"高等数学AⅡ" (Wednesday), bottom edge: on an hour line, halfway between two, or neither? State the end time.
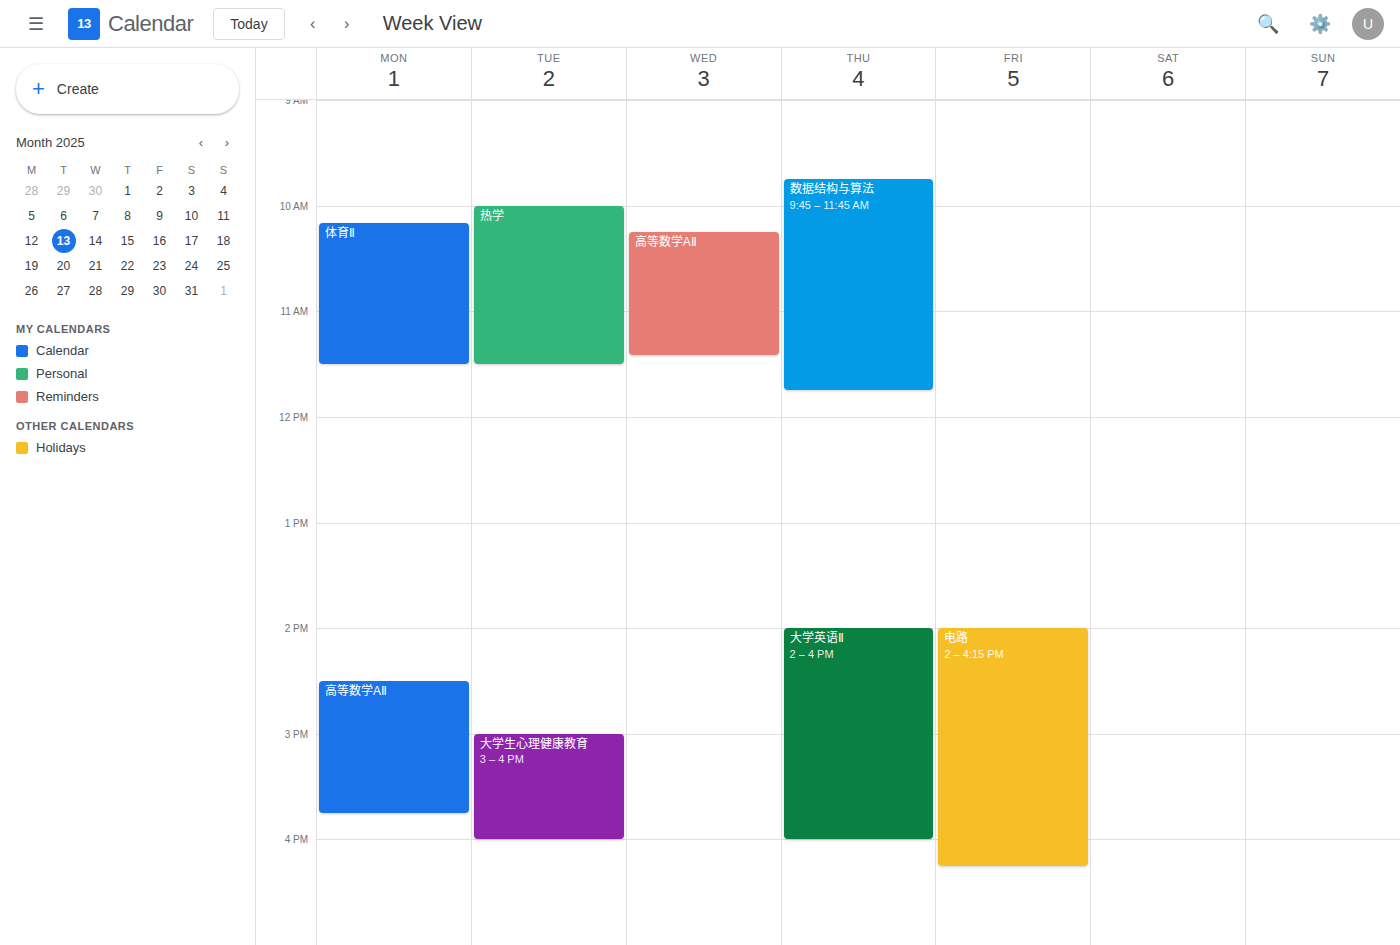
11:25 AM -- neither: 25 minutes below the 11 AM line and 35 minutes above the 12 PM line.